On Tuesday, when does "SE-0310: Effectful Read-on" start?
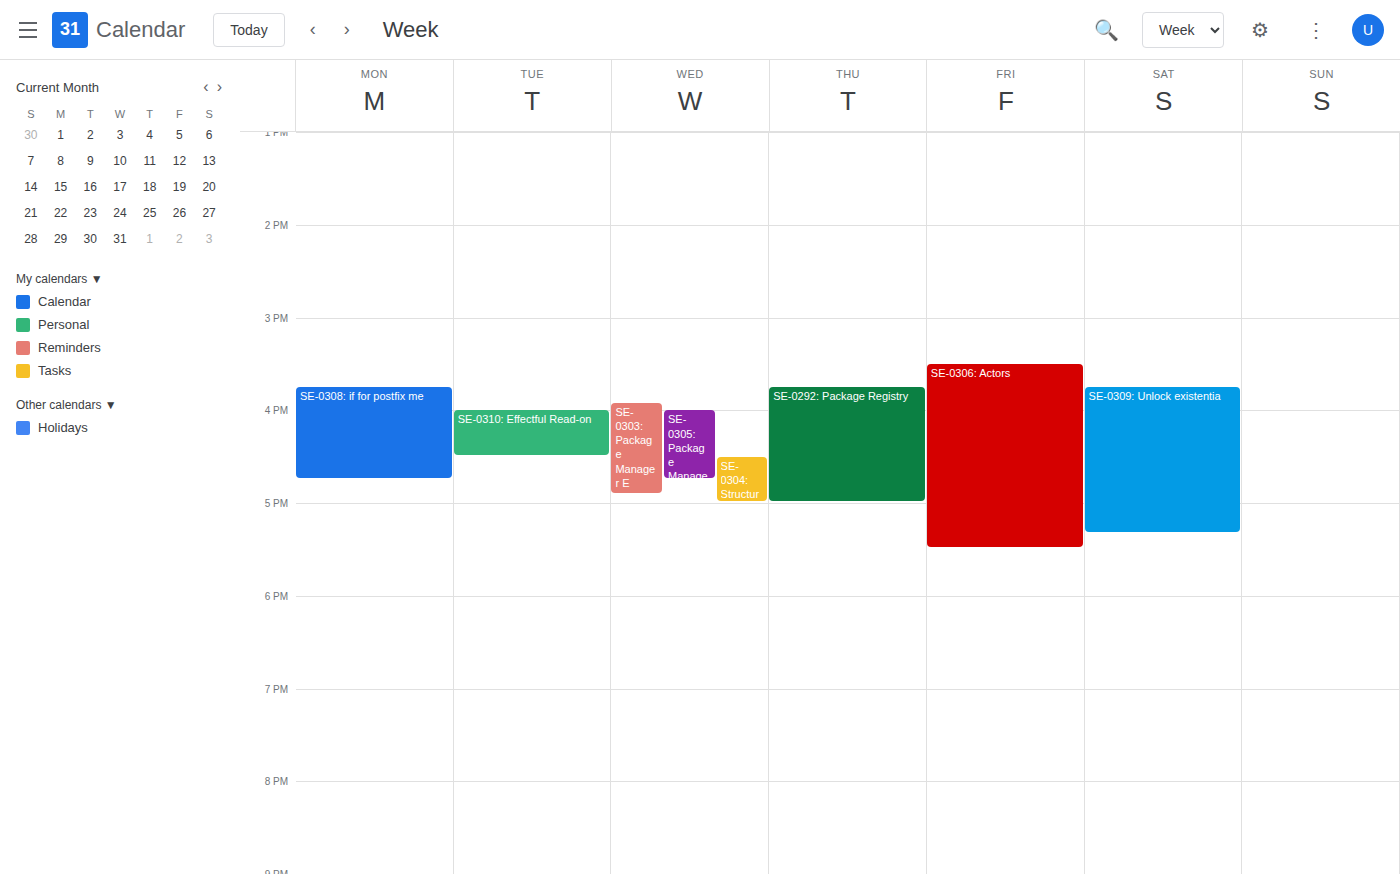
4:00 PM